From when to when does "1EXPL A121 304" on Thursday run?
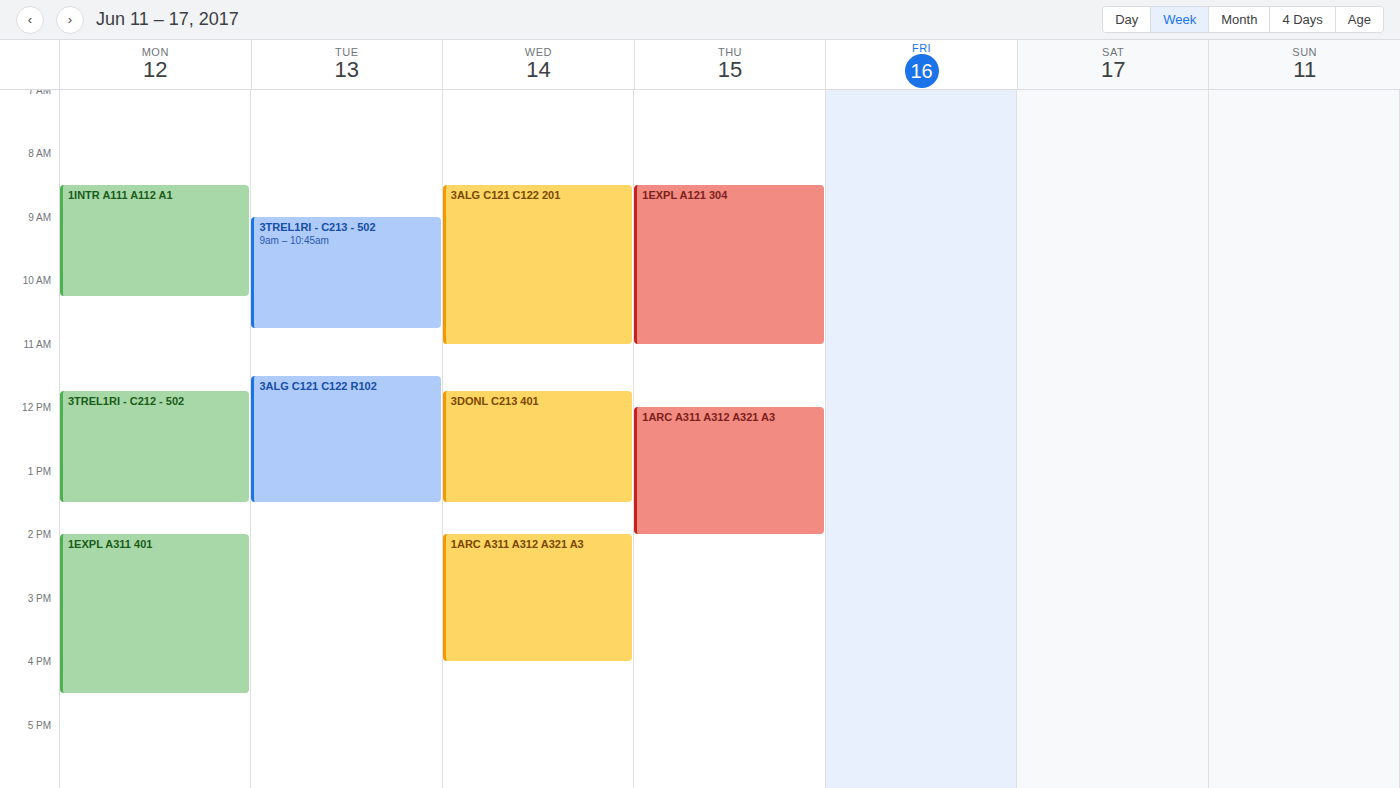
8:30 AM to 11:00 AM